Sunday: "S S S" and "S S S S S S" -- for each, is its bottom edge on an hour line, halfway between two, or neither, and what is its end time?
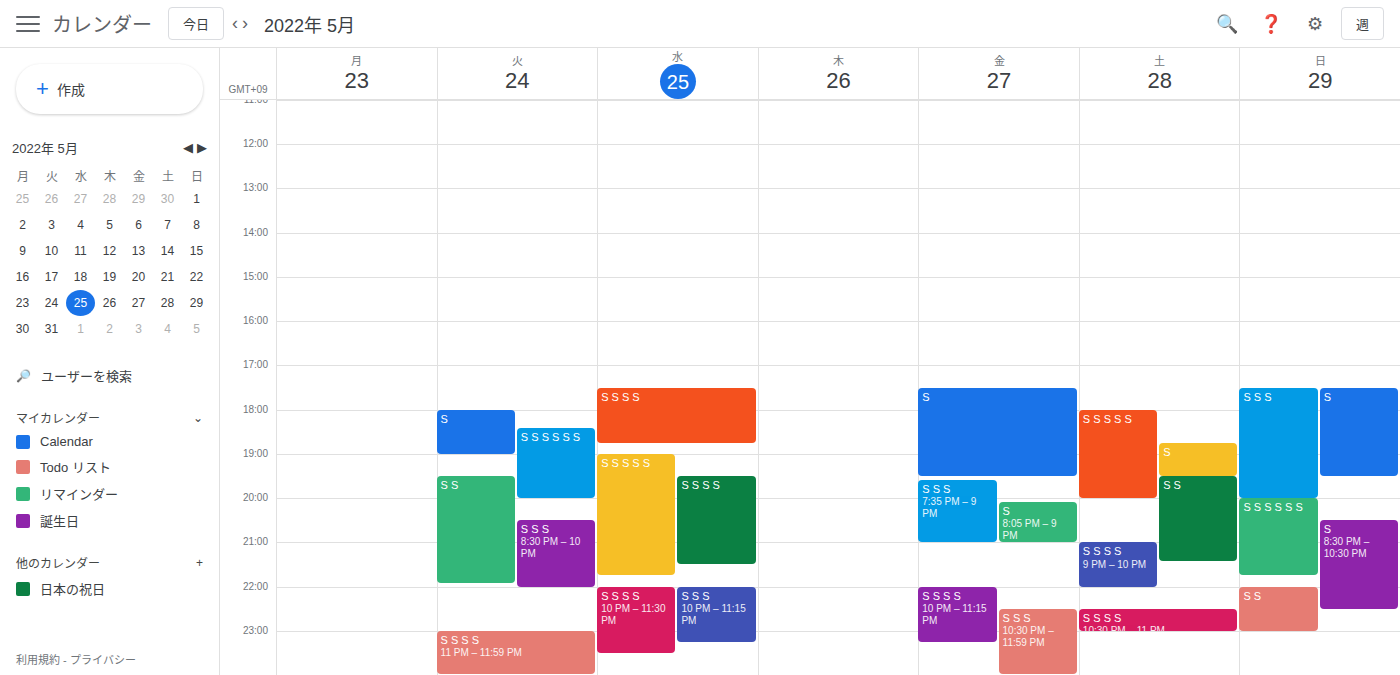
"S S S": 8:00 PM, exactly on the 8 PM line. "S S S S S S": 9:45 PM, neither: three quarters of the way from the 9 PM line to the 10 PM line.